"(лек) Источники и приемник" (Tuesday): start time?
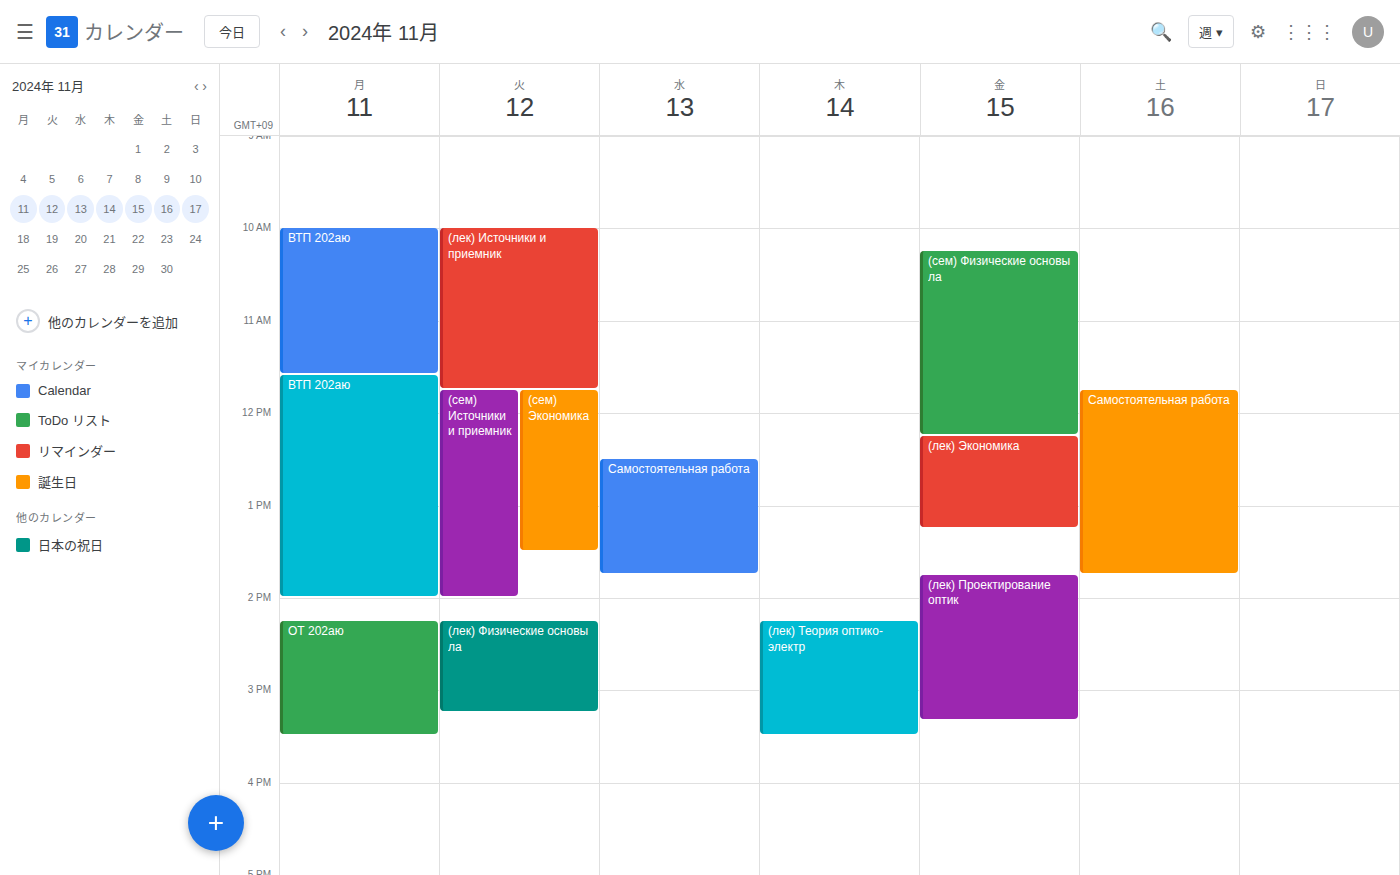
10:00